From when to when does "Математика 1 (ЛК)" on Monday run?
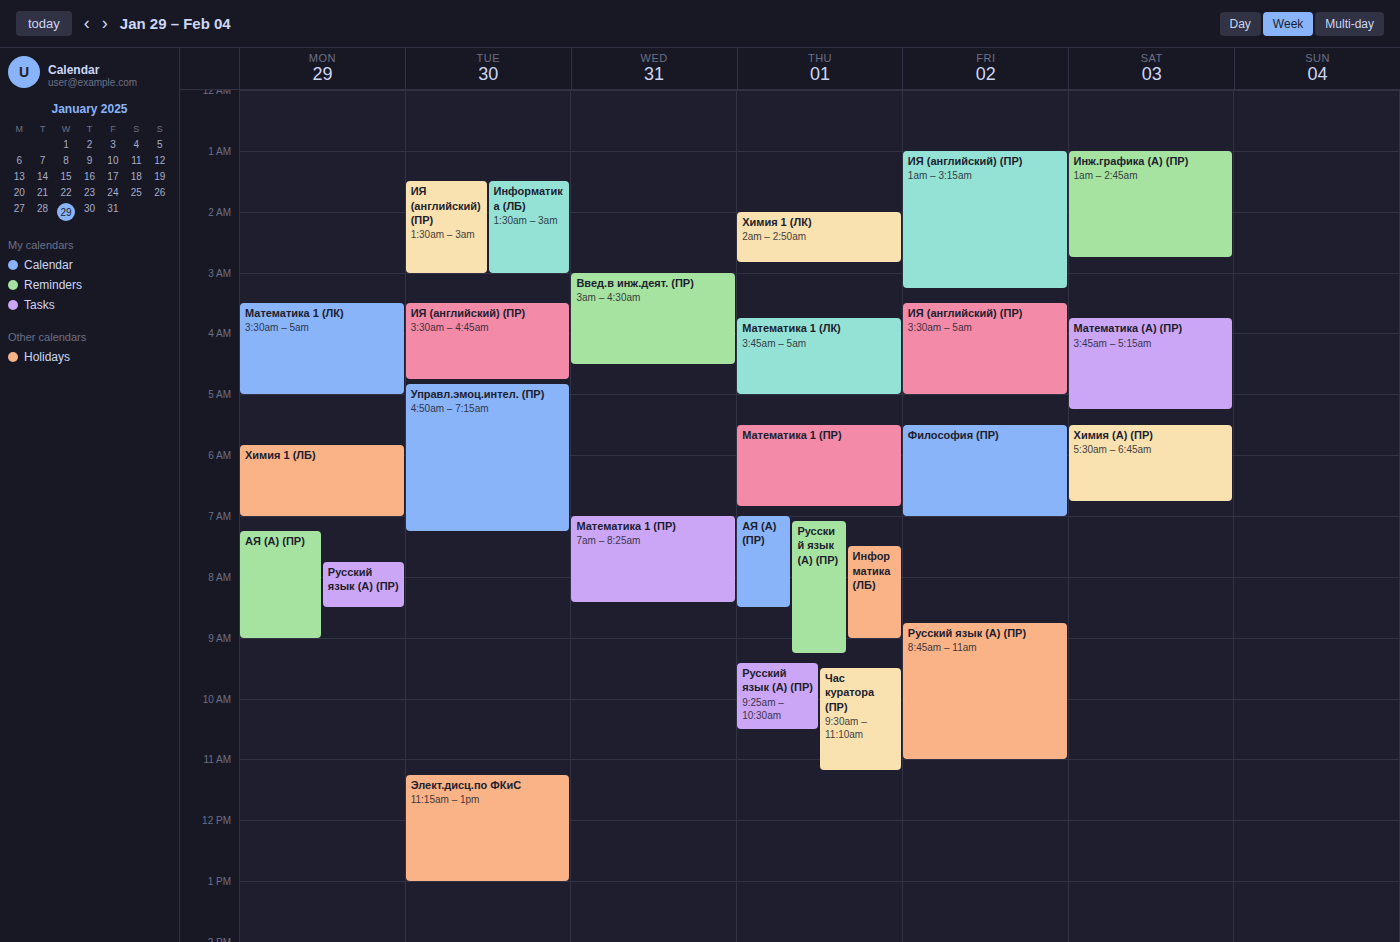
3:30 AM to 5:00 AM